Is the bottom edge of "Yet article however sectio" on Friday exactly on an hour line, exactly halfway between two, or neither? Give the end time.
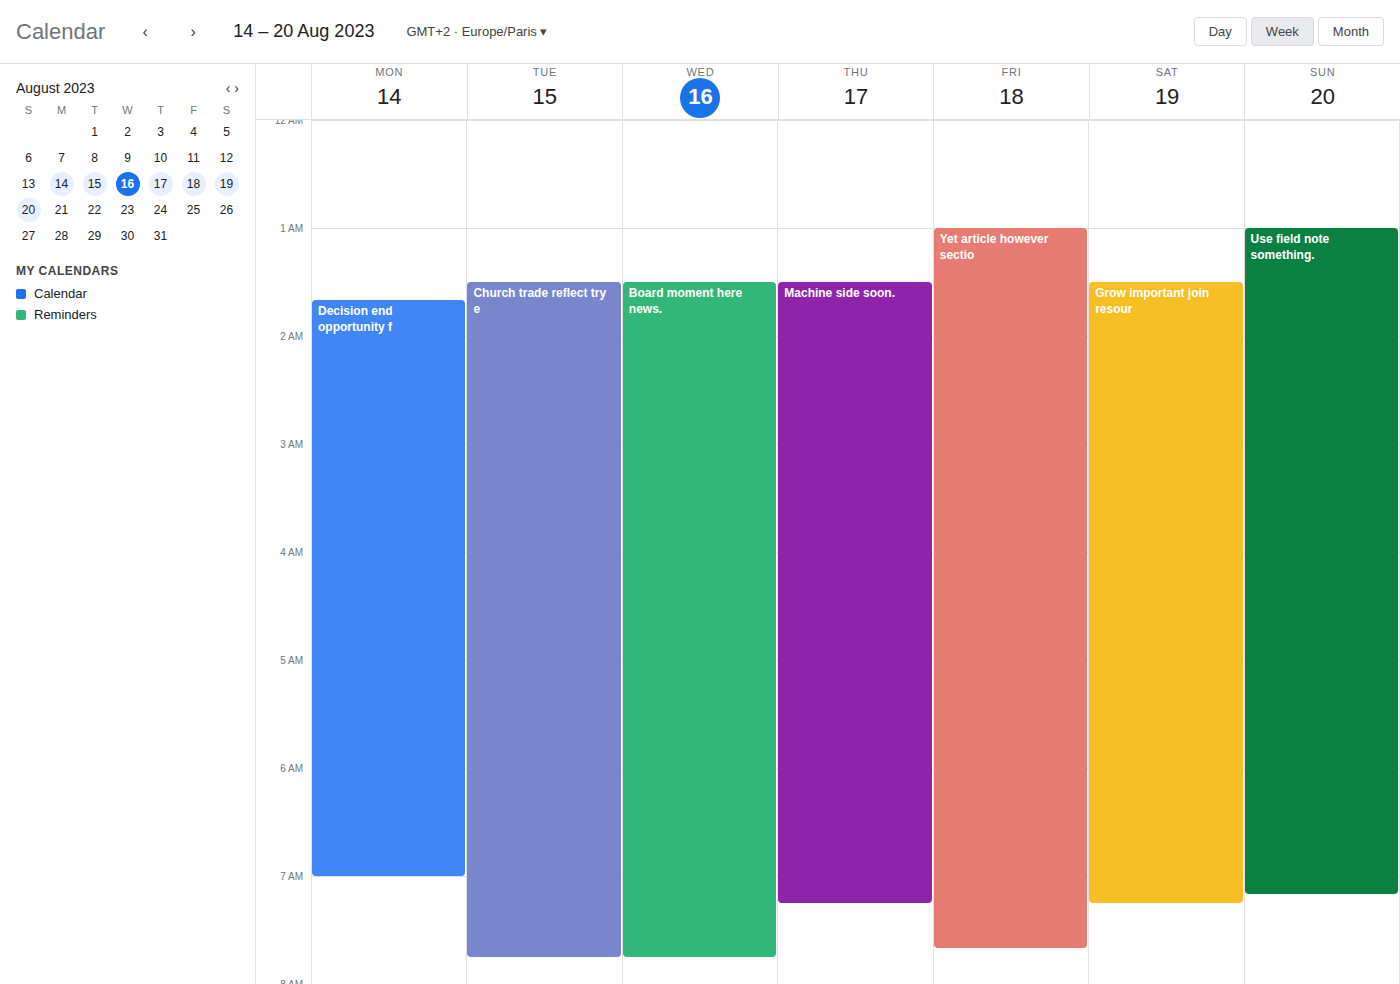
7:40 AM -- neither: 40 minutes below the 7 AM line and 20 minutes above the 8 AM line.